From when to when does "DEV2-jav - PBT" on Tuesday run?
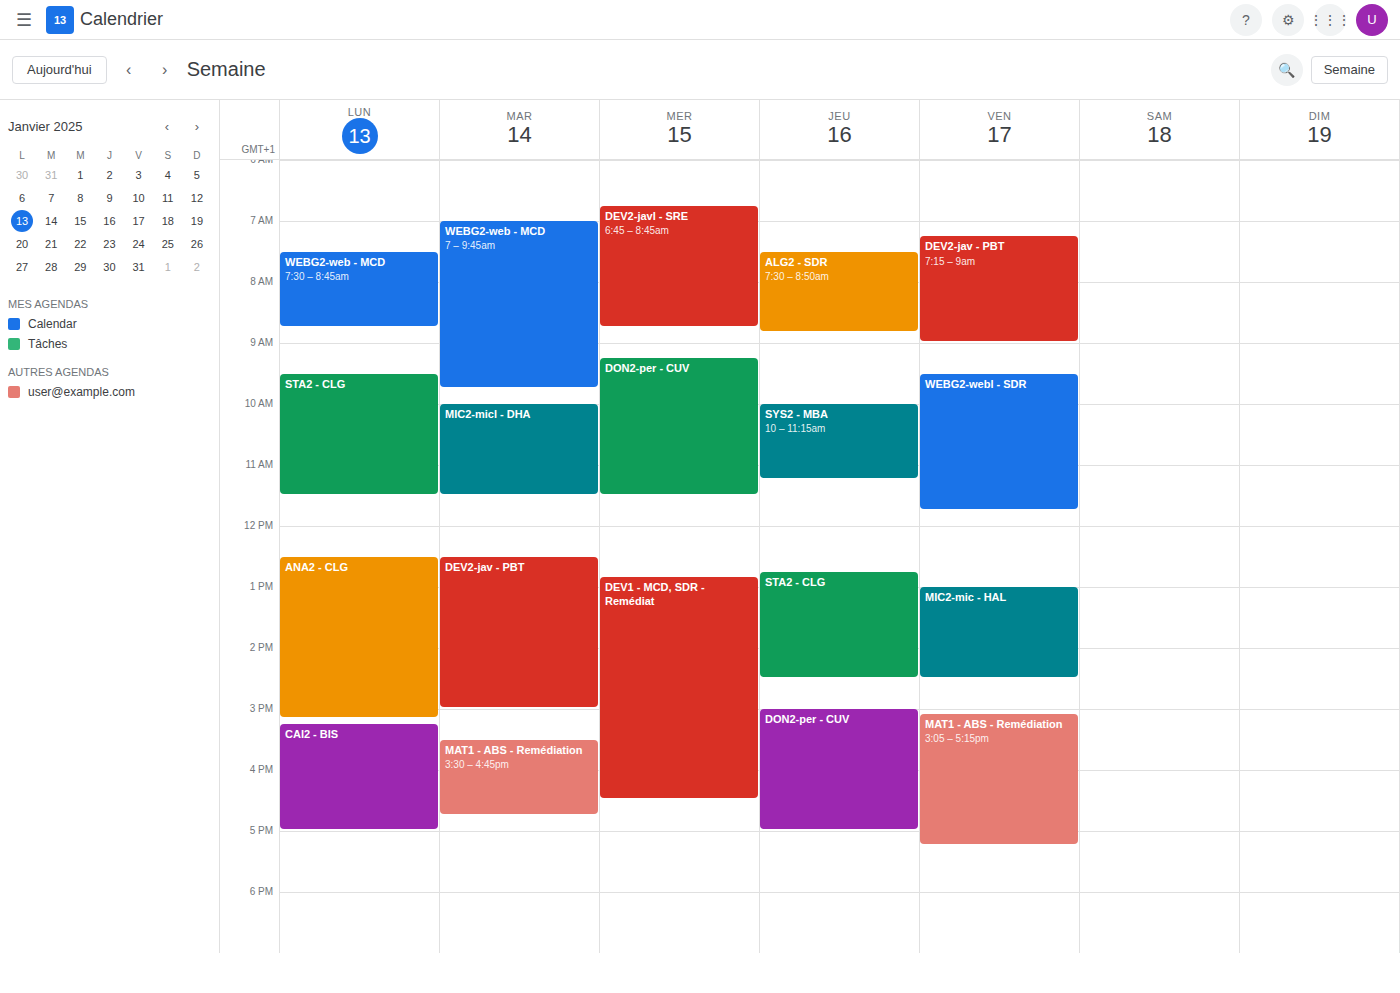
12:30 PM to 3:00 PM